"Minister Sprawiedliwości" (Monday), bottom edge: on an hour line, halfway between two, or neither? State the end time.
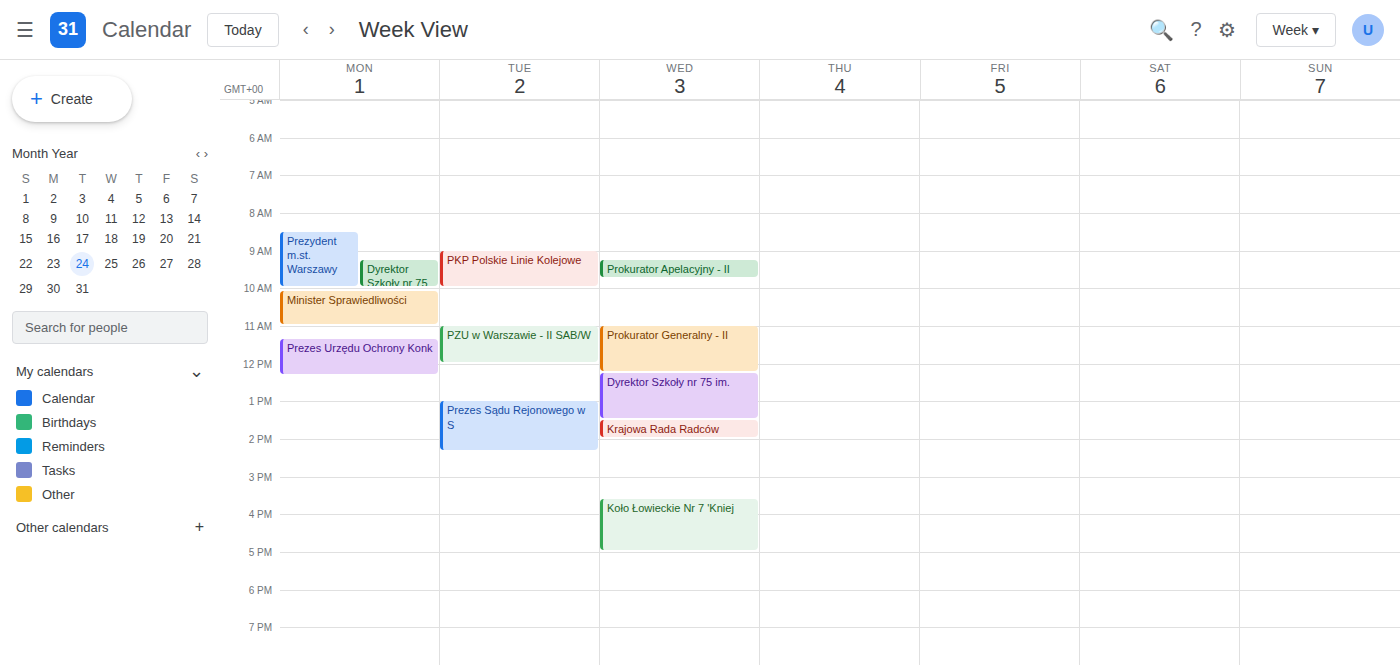
11:00 -- exactly on the 11:00 line.